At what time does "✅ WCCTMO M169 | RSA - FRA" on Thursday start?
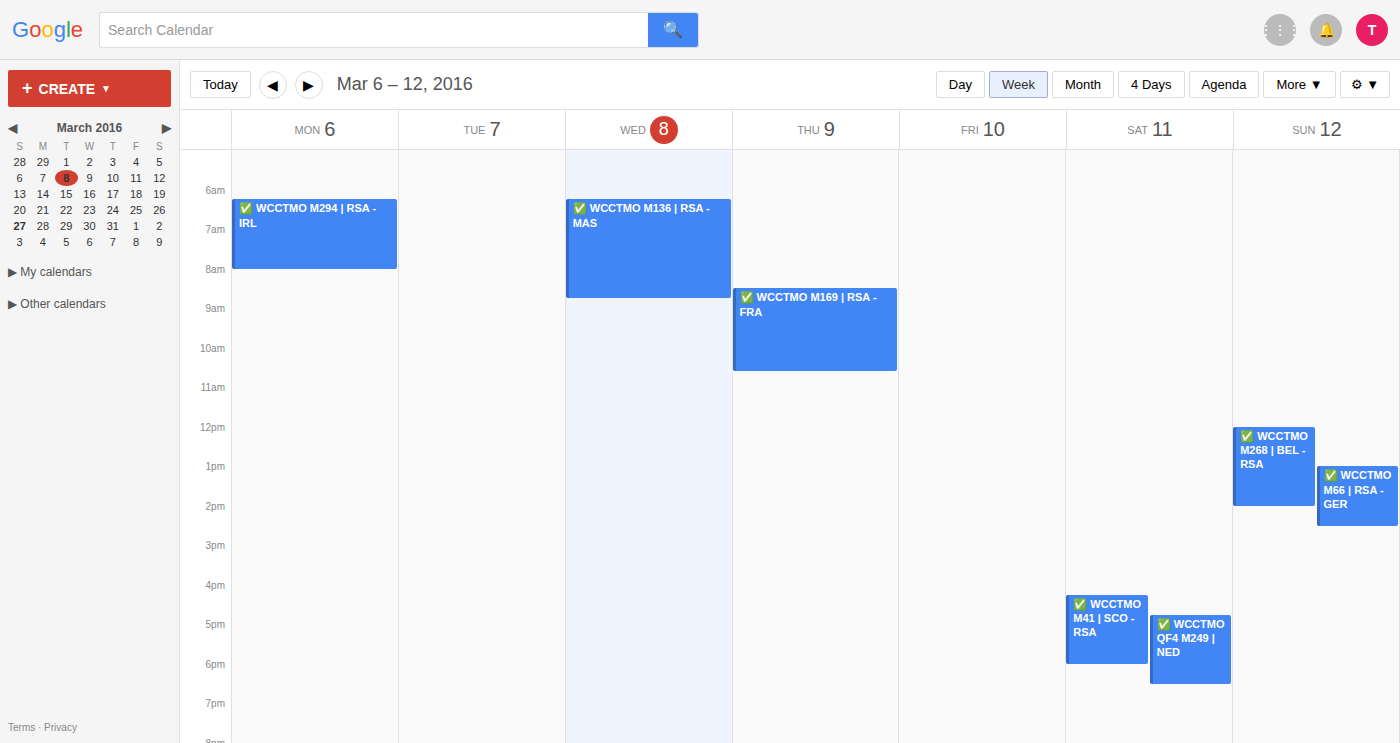
08:30